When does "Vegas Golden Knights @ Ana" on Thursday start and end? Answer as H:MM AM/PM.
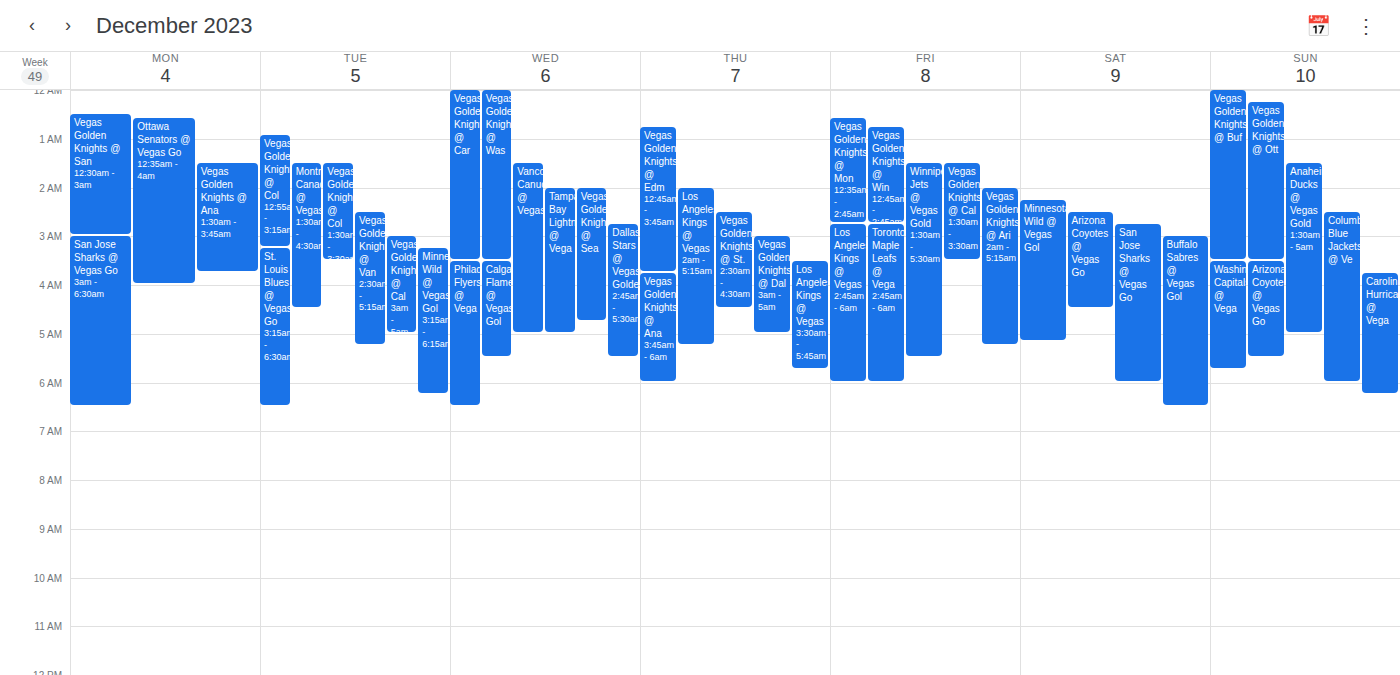
3:45 AM to 6:00 AM